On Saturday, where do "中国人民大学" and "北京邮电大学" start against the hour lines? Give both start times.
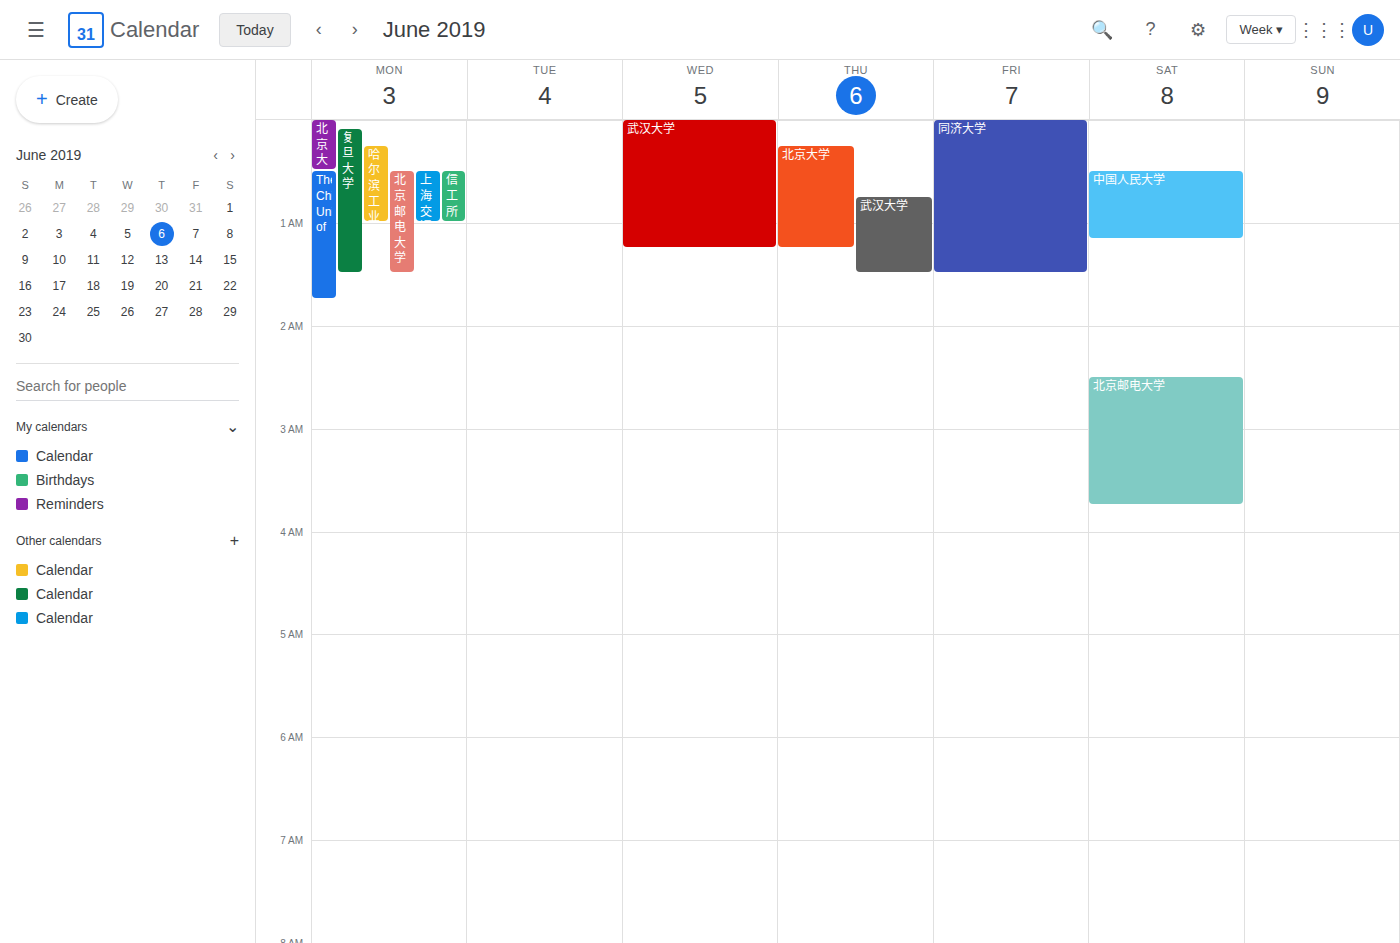
"中国人民大学": 12:30 AM, halfway between the 12 AM and 1 AM lines. "北京邮电大学": 2:30 AM, halfway between the 2 AM and 3 AM lines.